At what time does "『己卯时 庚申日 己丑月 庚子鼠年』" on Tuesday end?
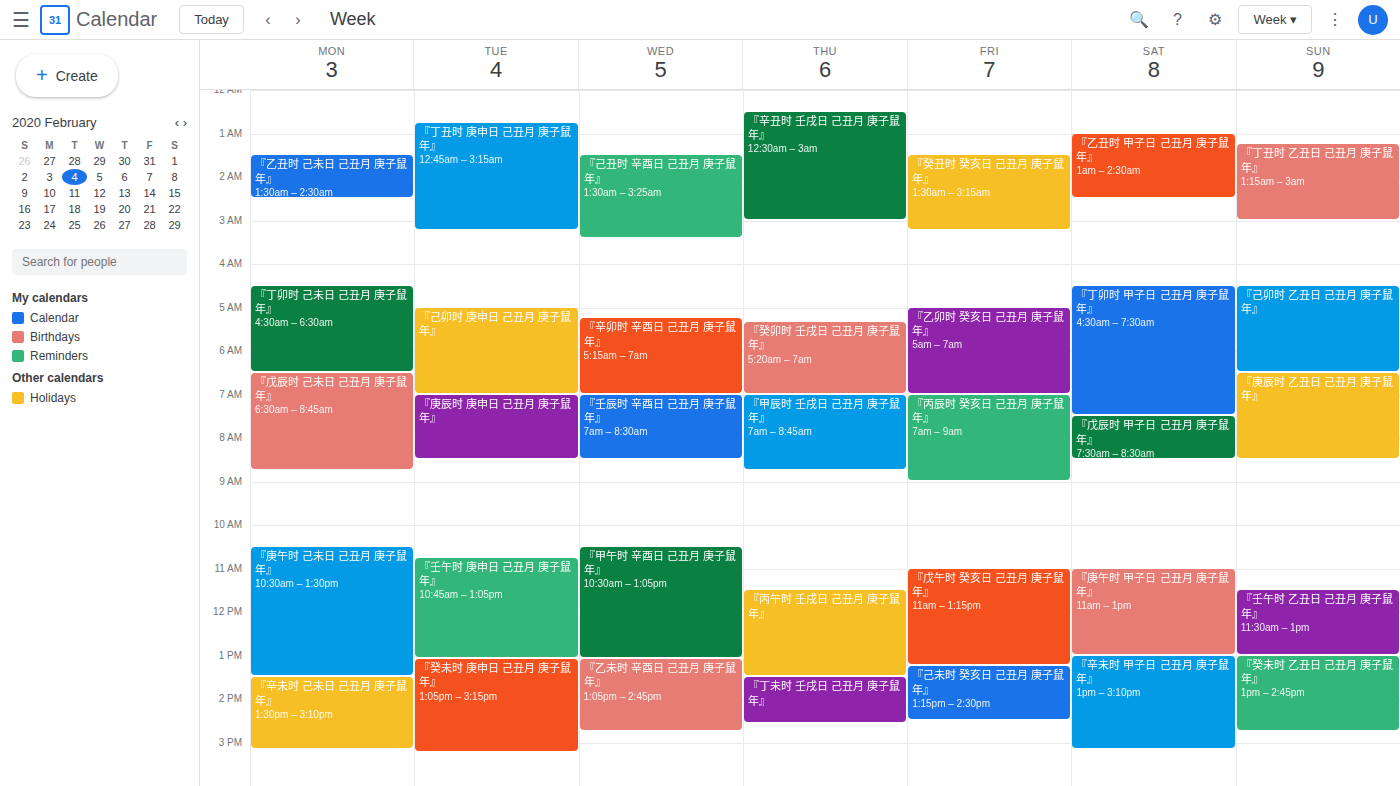
7:00 AM